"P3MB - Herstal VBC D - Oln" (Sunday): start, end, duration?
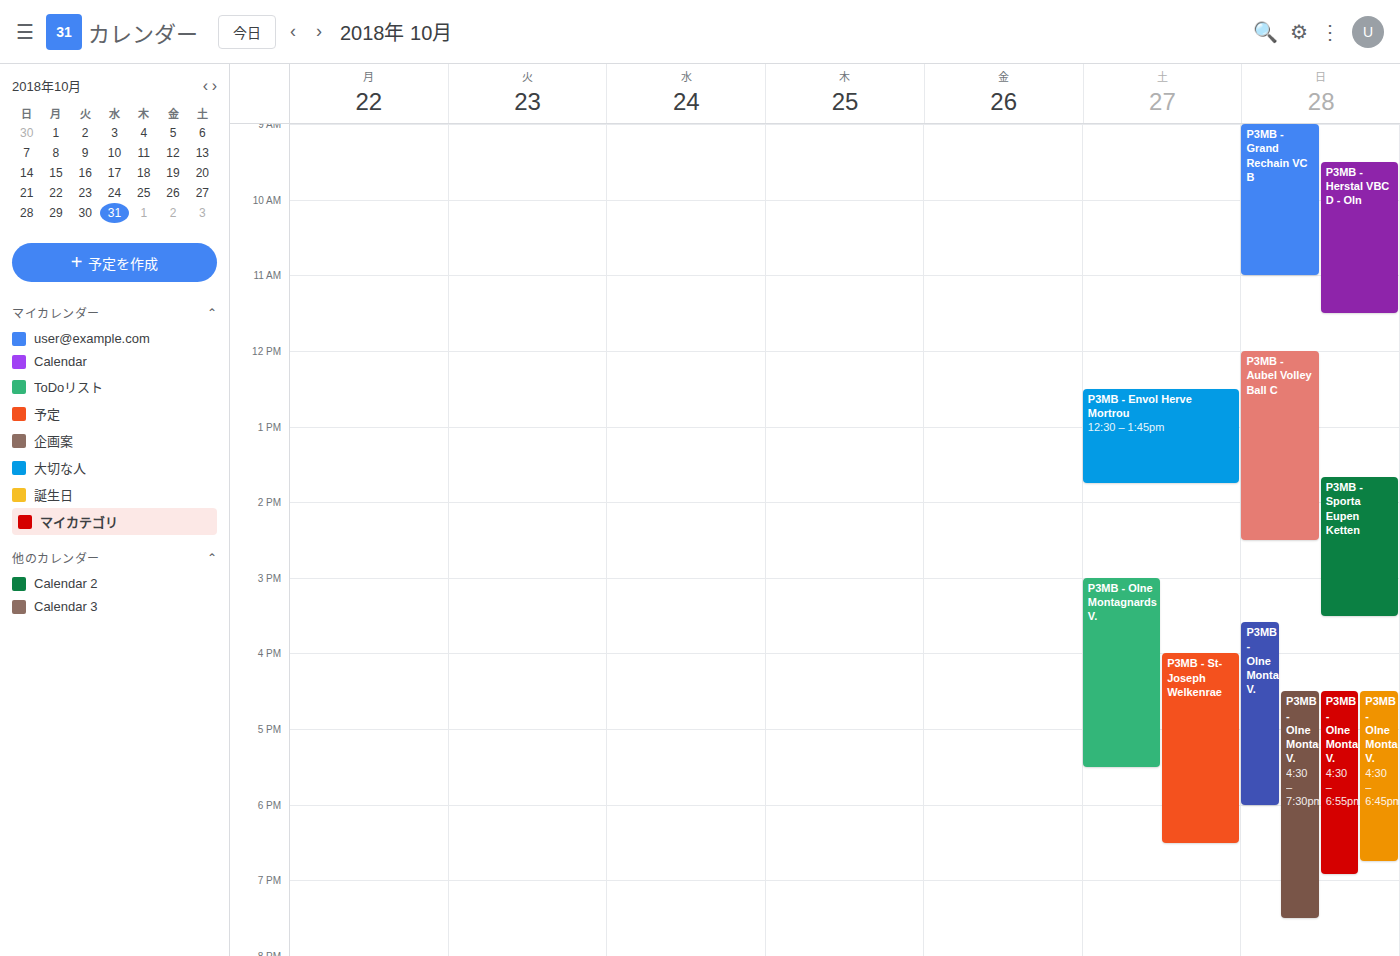
09:30 to 11:30, 2 hours